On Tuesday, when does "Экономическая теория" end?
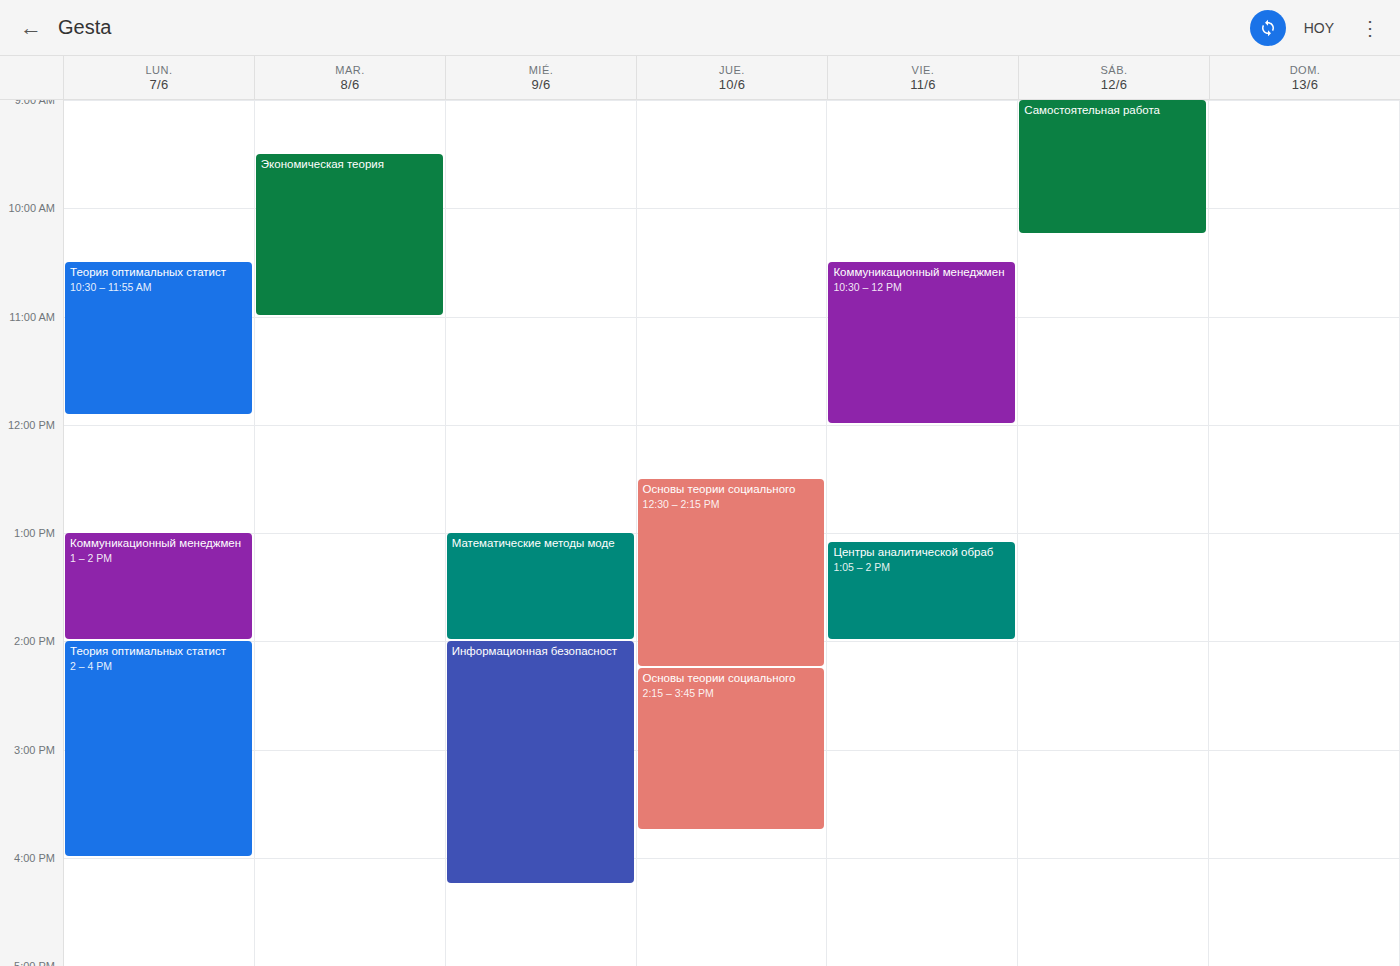
11:00 AM